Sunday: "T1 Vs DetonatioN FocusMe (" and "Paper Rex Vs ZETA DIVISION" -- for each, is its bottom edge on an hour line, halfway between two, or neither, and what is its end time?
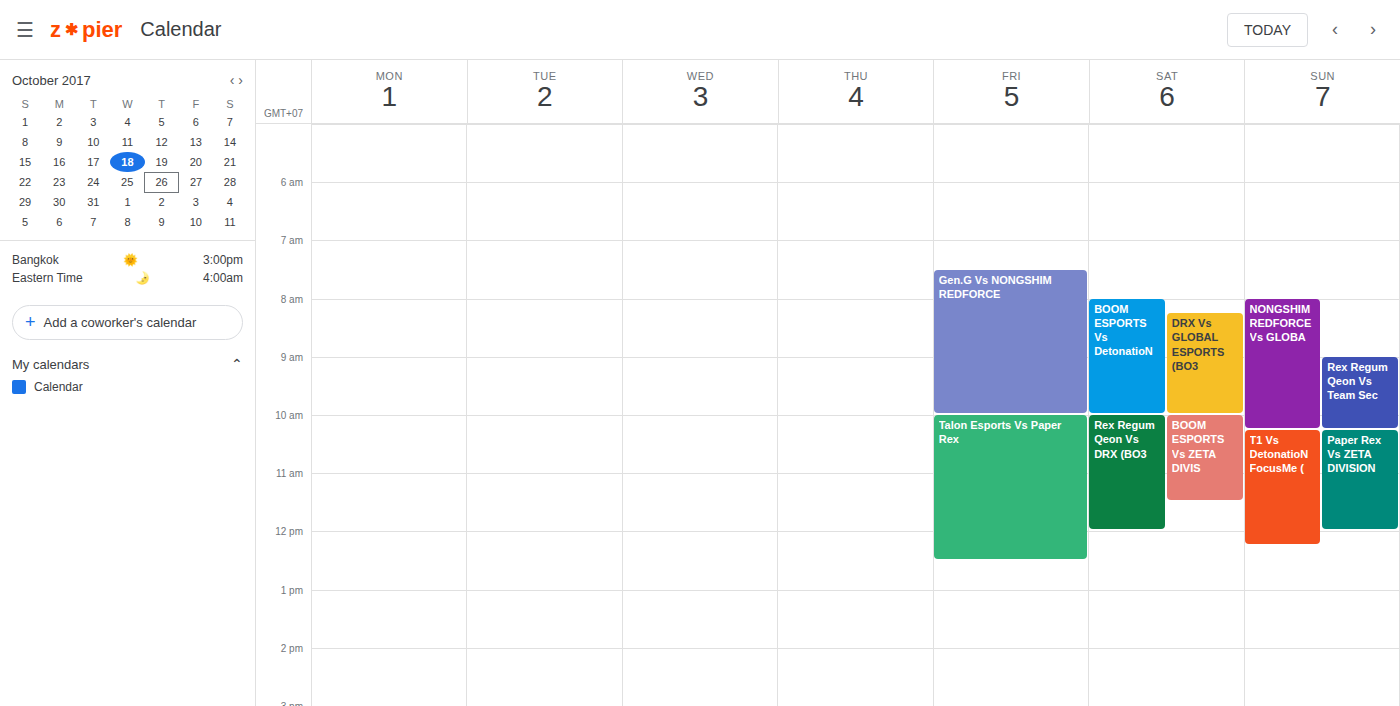
"T1 Vs DetonatioN FocusMe (": 12:15, neither: a quarter of the way from the 12:00 line to the 13:00 line. "Paper Rex Vs ZETA DIVISION": 12:00, exactly on the 12:00 line.